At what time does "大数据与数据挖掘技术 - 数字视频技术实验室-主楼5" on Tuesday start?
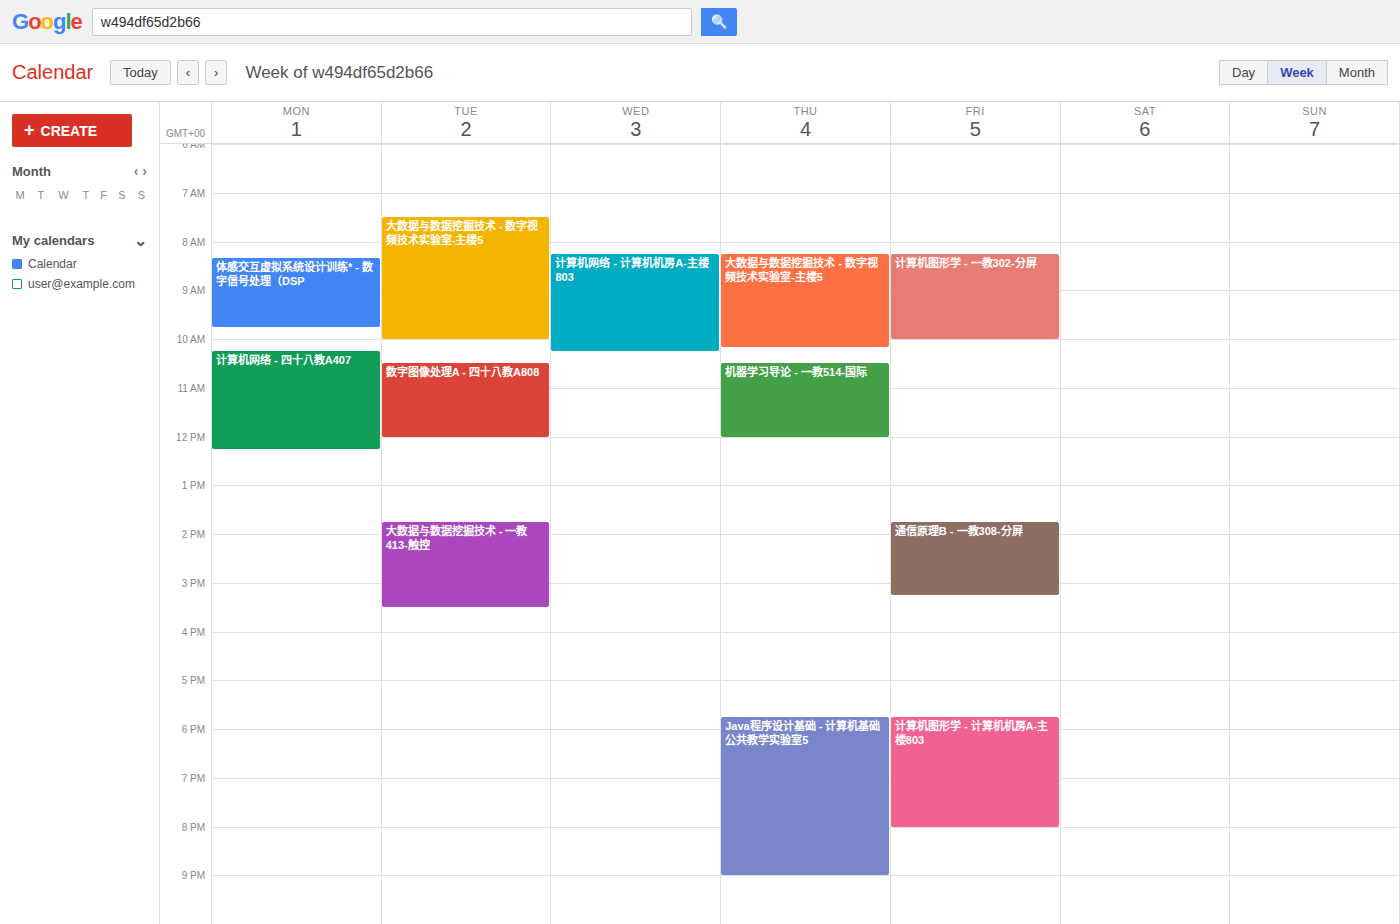
7:30 AM